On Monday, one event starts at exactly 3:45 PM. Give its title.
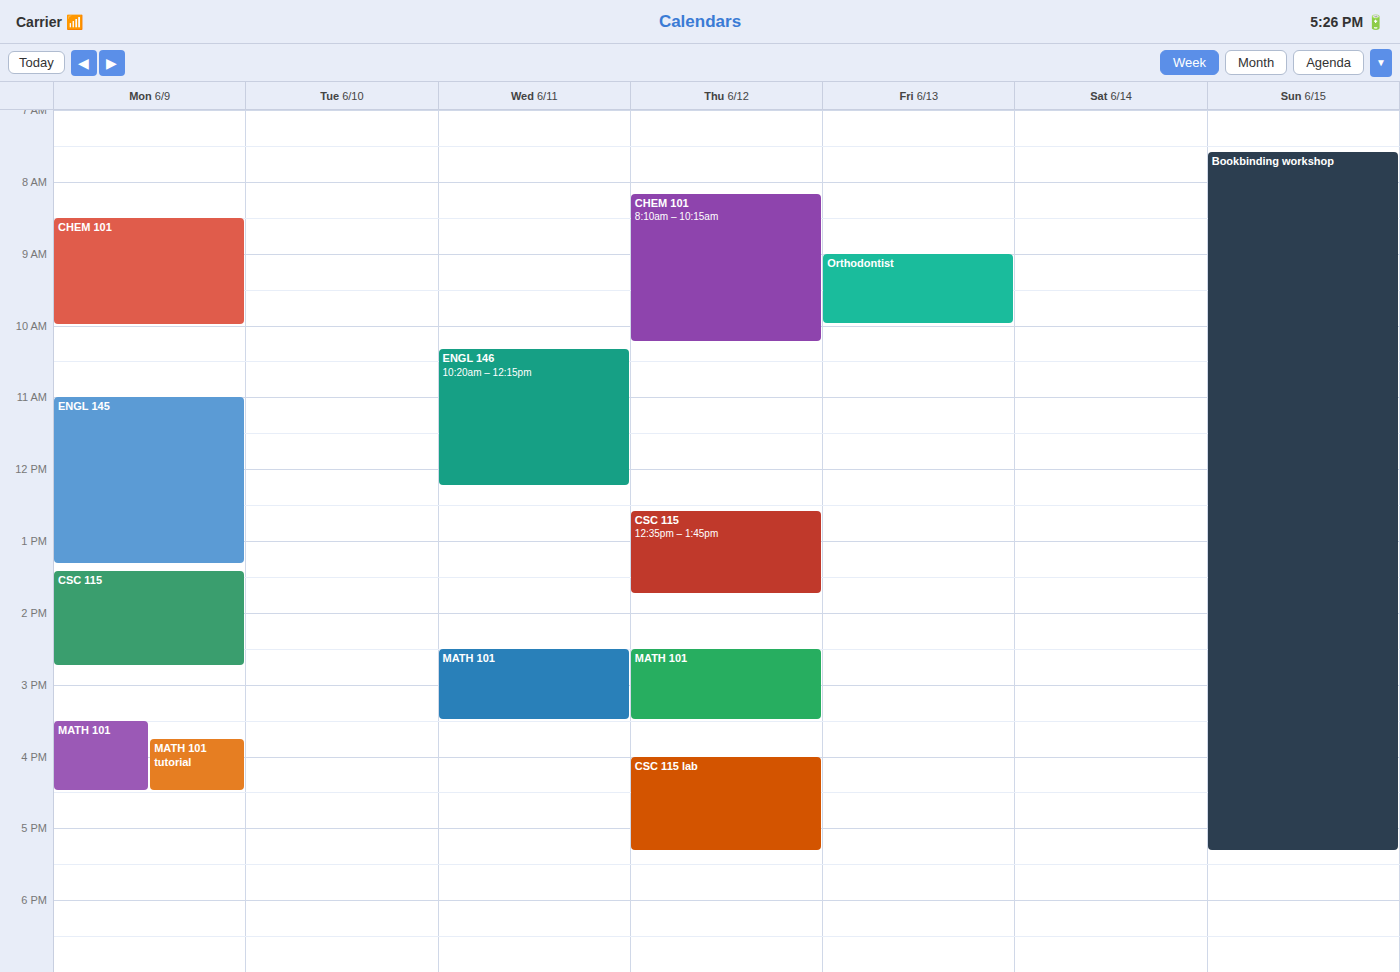
"MATH 101 tutorial"